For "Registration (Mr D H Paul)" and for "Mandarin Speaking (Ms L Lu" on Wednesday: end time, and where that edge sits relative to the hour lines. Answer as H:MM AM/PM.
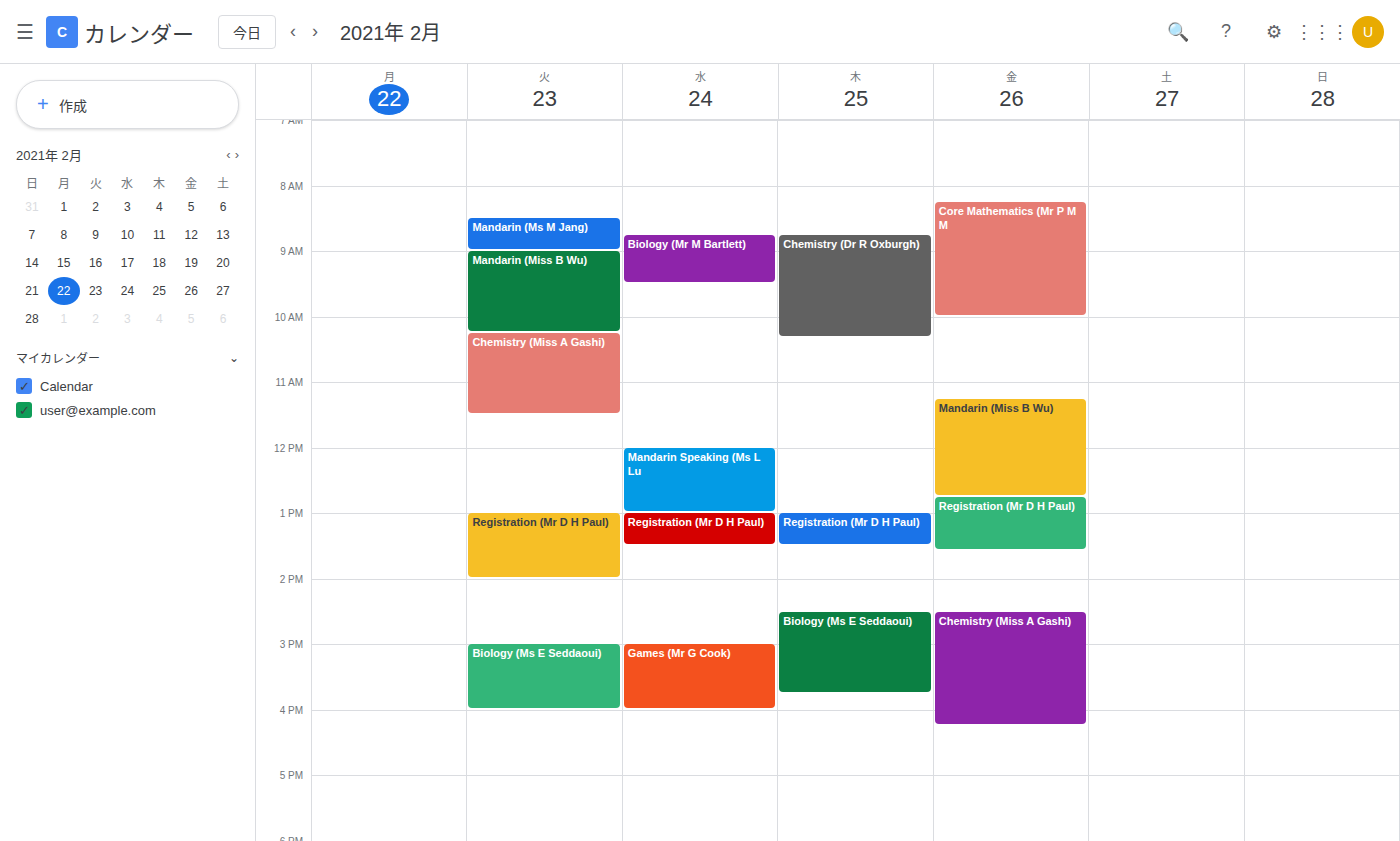
"Registration (Mr D H Paul)": 1:30 PM, halfway between the 1 PM and 2 PM lines. "Mandarin Speaking (Ms L Lu": 1:00 PM, exactly on the 1 PM line.